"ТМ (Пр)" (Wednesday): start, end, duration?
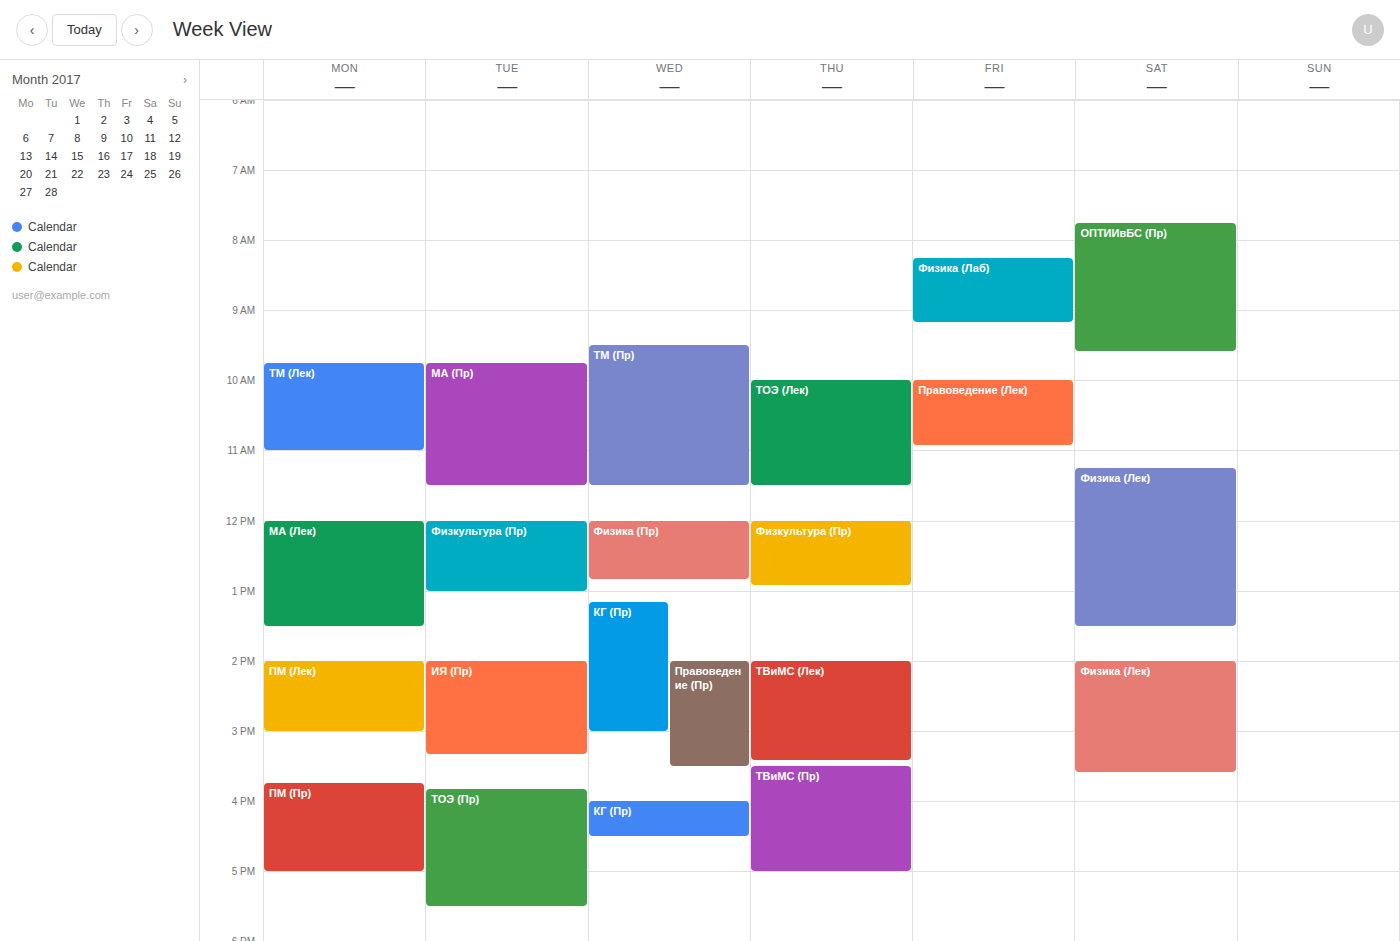
9:30 AM to 11:30 AM, 2 hours